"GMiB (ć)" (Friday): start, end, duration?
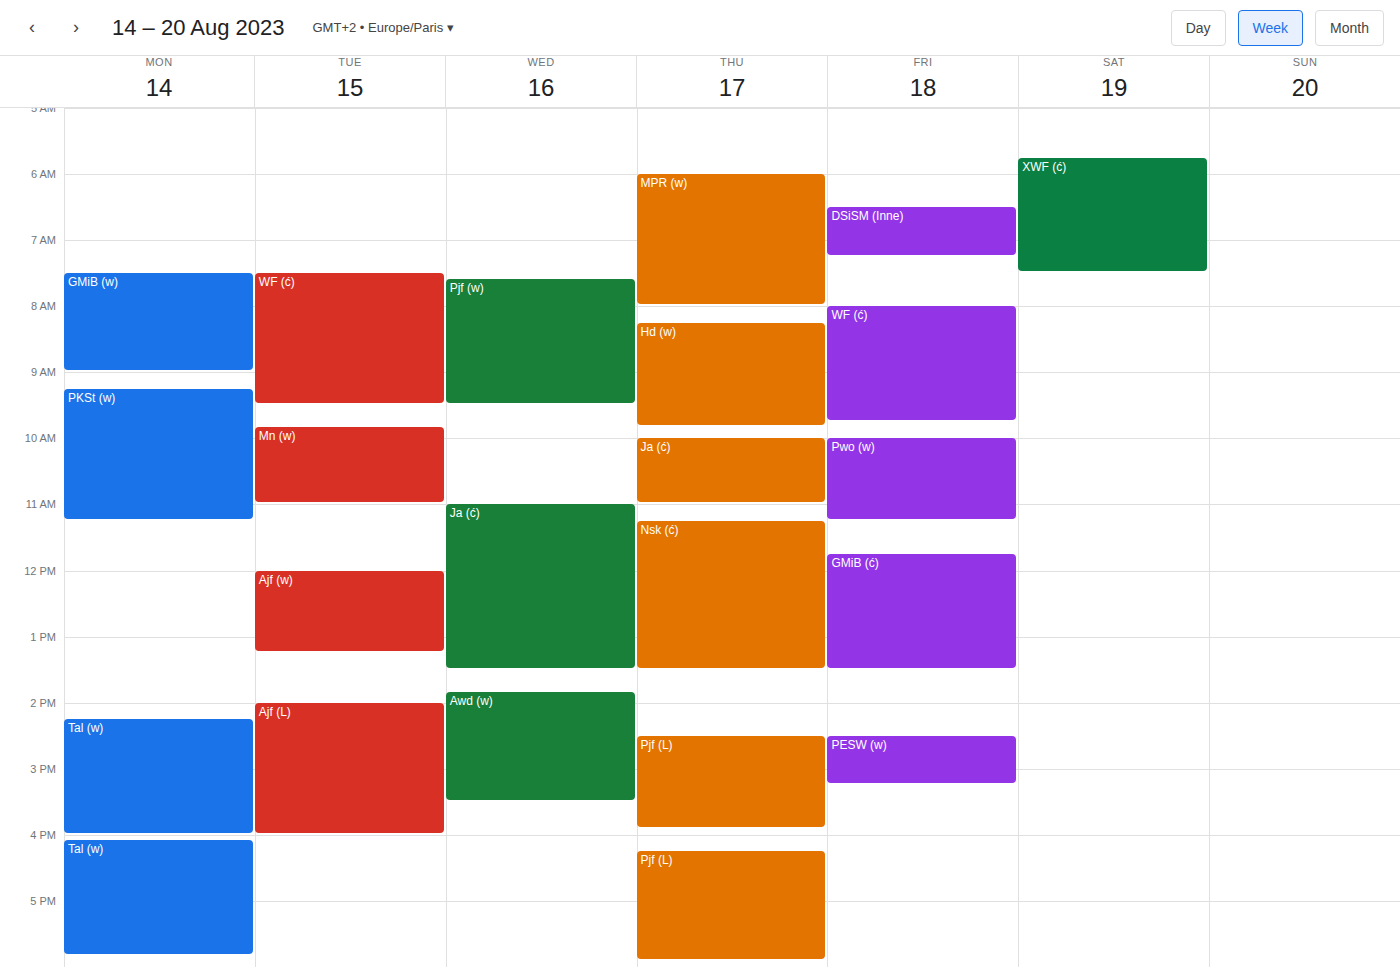
11:45 AM to 1:30 PM, 1 hour 45 minutes